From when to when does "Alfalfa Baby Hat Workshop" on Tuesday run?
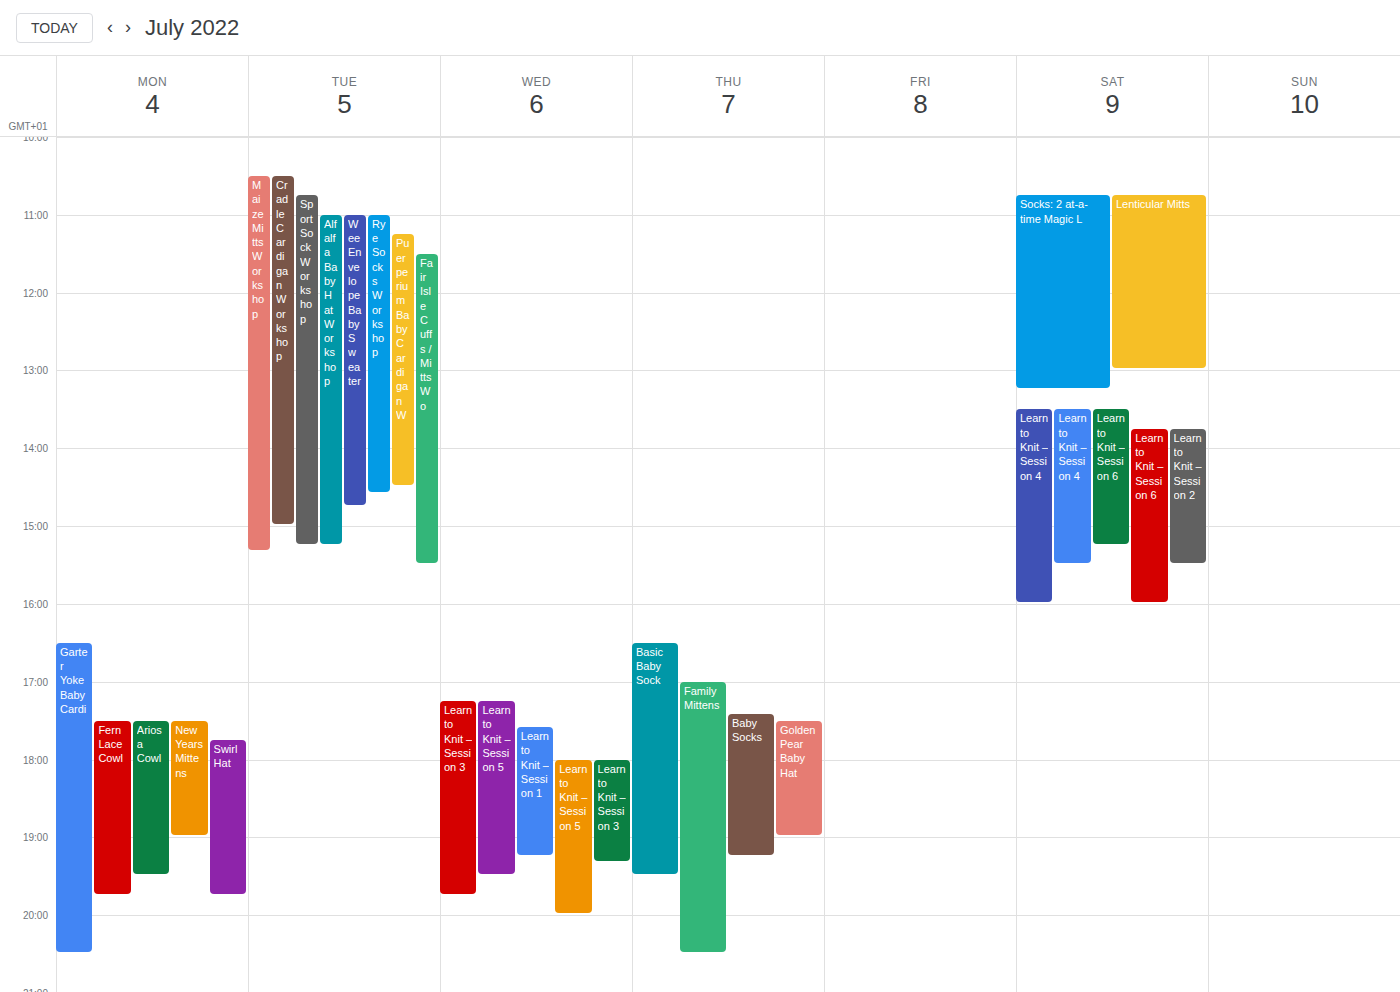
11:00 AM to 3:15 PM